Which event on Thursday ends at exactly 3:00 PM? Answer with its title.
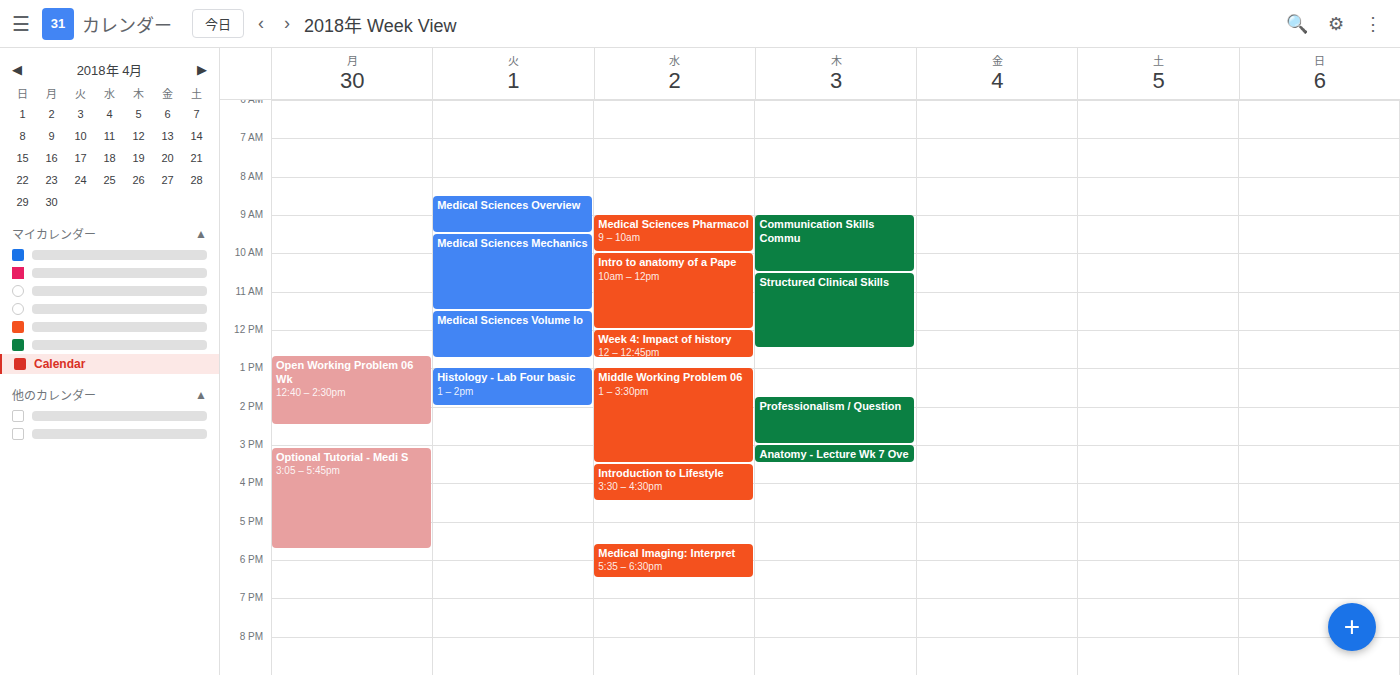
"Professionalism / Question"